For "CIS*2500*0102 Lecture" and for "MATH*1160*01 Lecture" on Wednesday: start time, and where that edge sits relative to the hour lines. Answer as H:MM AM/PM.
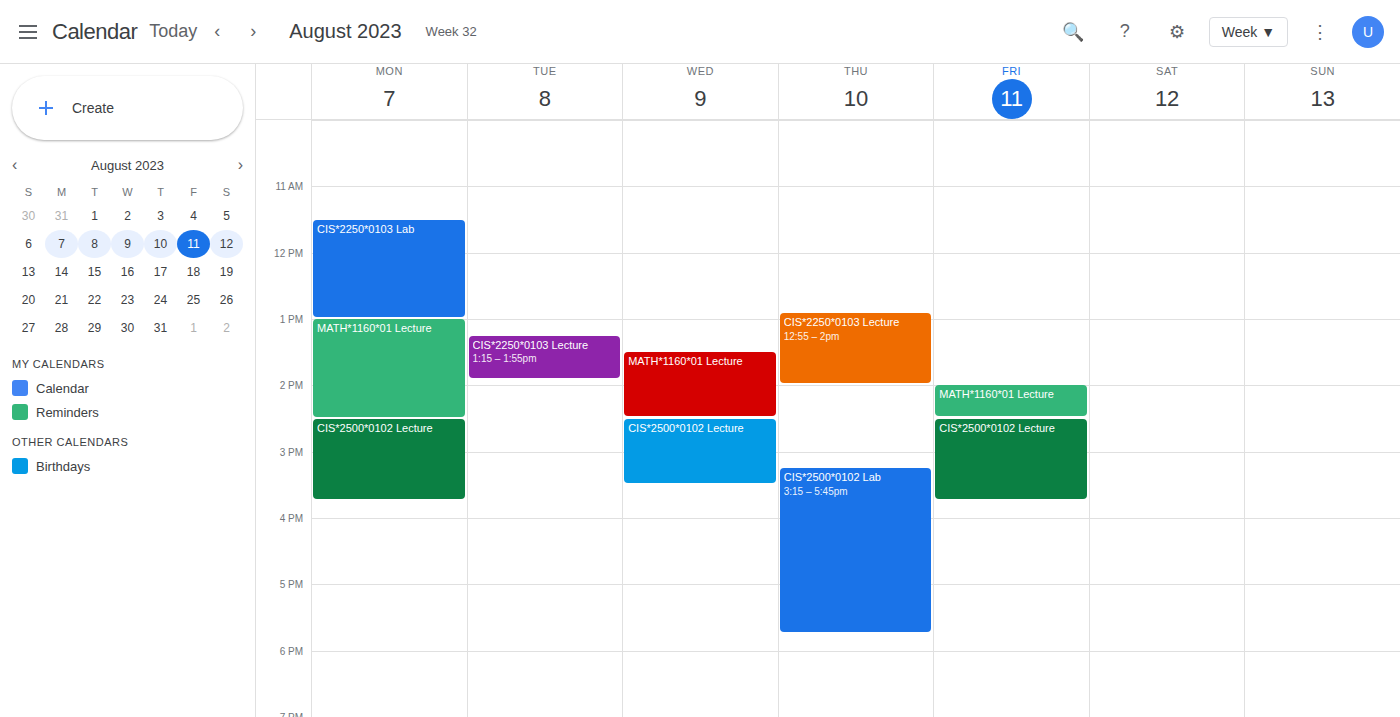
"CIS*2500*0102 Lecture": 2:30 PM, halfway between the 2 PM and 3 PM lines. "MATH*1160*01 Lecture": 1:30 PM, halfway between the 1 PM and 2 PM lines.